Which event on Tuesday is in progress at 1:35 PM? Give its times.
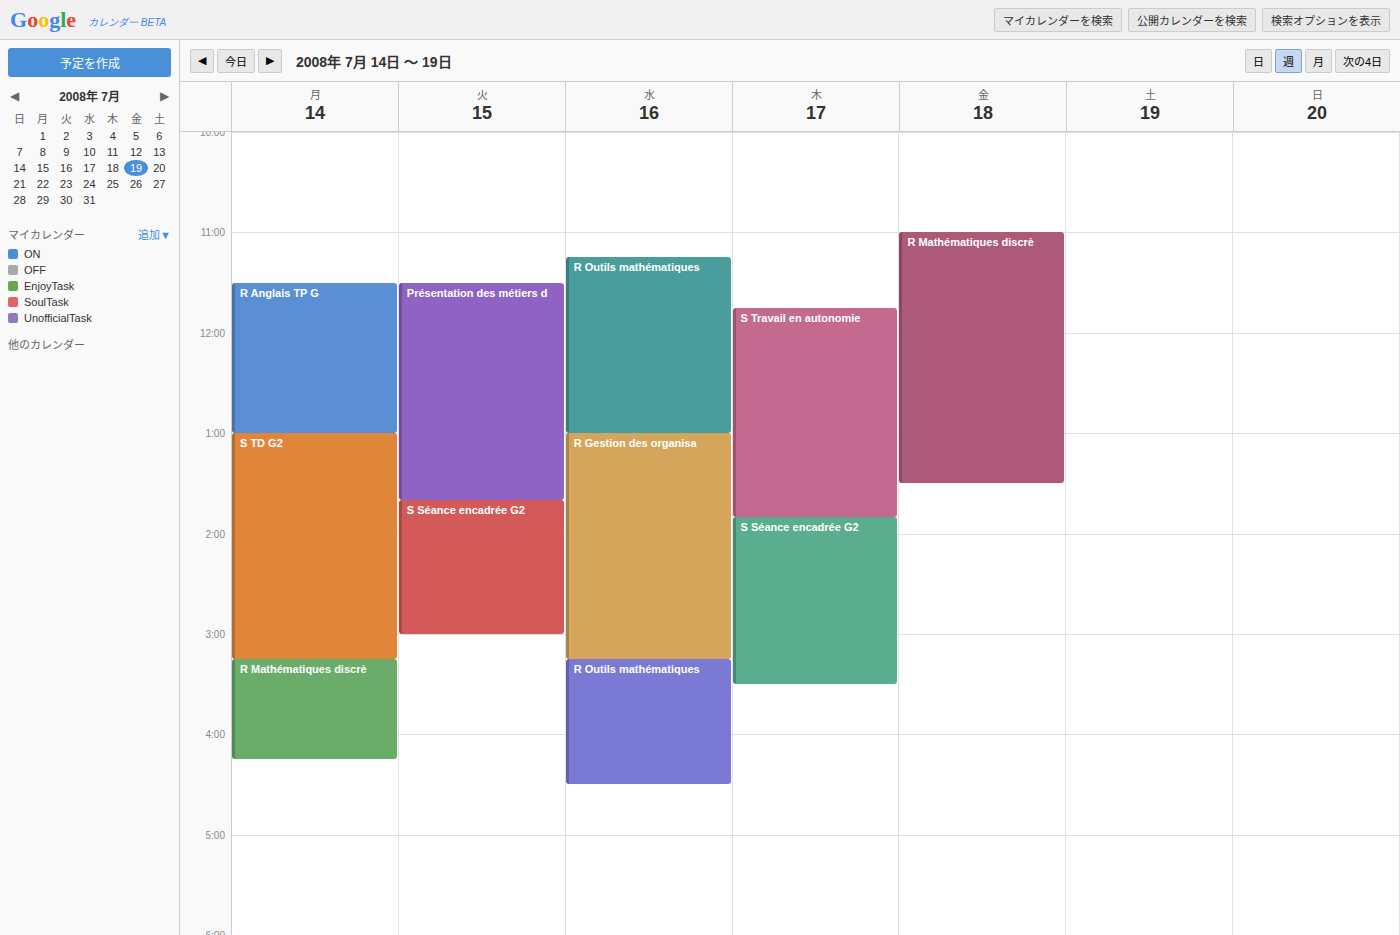
"Présentation des métiers d", 11:30 AM to 1:40 PM